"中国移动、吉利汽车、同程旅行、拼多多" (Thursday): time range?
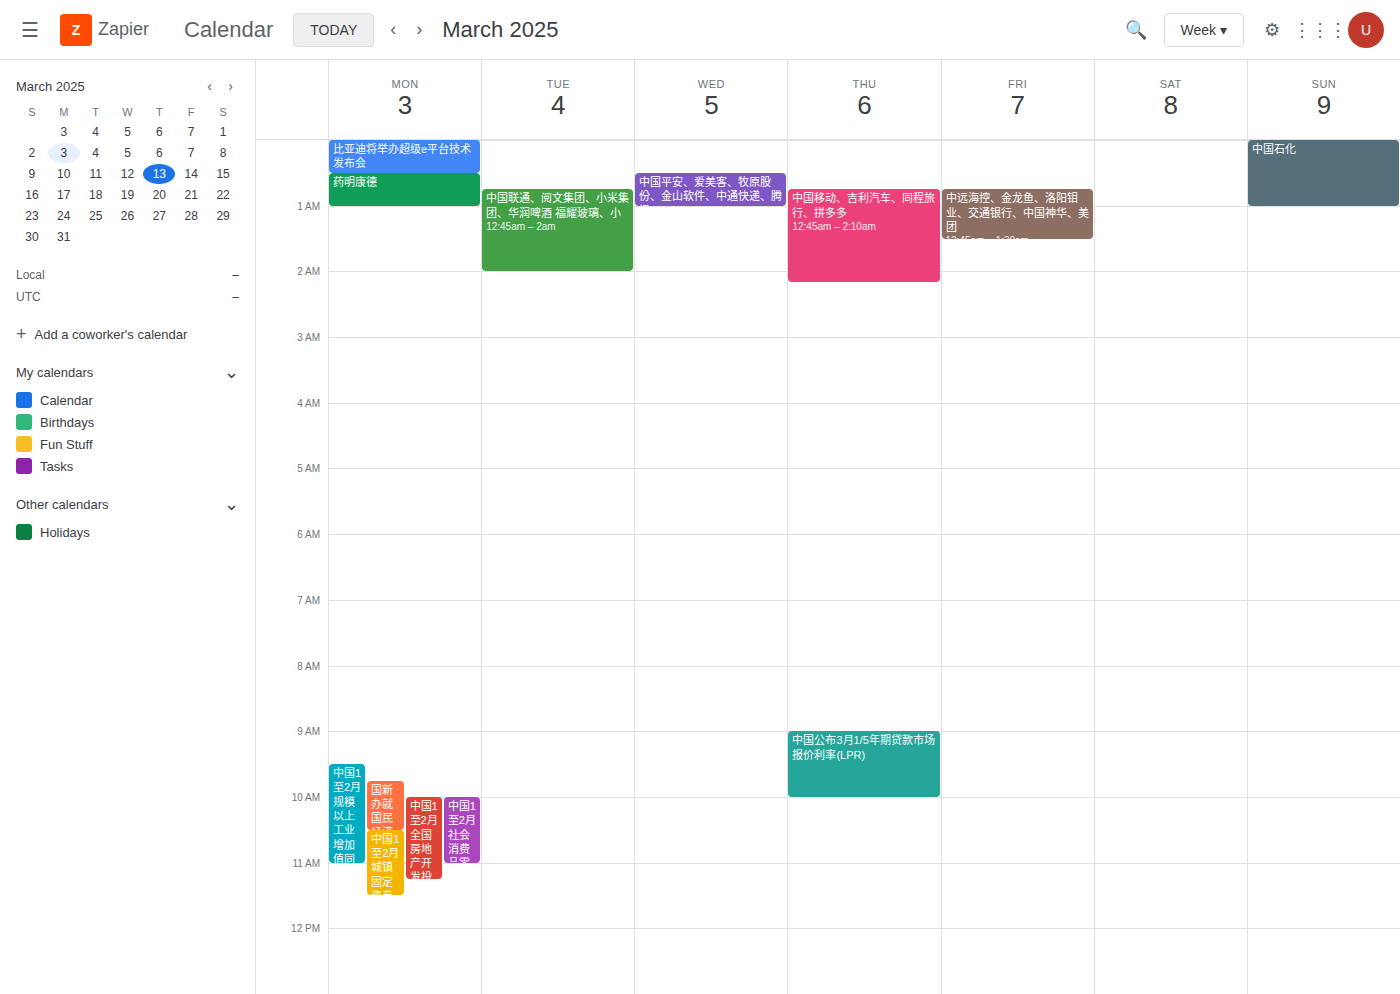
12:45 AM to 2:10 AM